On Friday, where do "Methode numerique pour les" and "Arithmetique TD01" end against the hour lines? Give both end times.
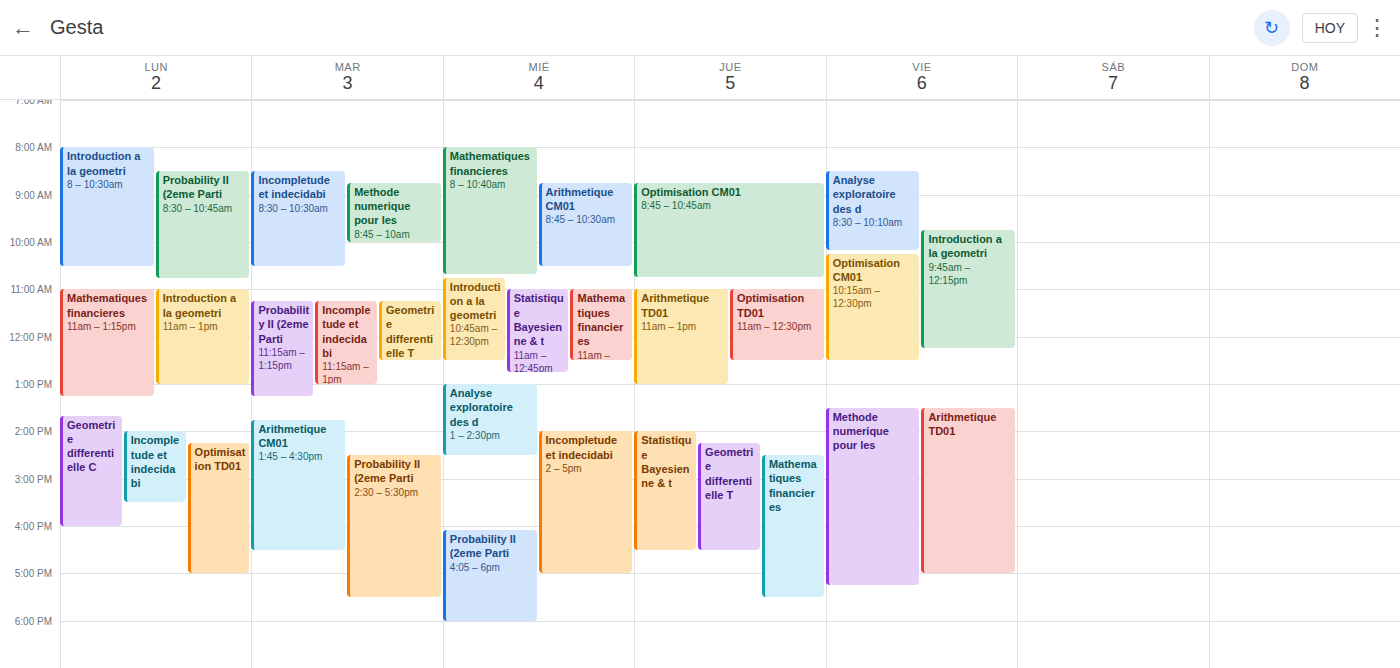
"Methode numerique pour les": 5:15 PM, neither: a quarter of the way from the 5 PM line to the 6 PM line. "Arithmetique TD01": 5:00 PM, exactly on the 5 PM line.